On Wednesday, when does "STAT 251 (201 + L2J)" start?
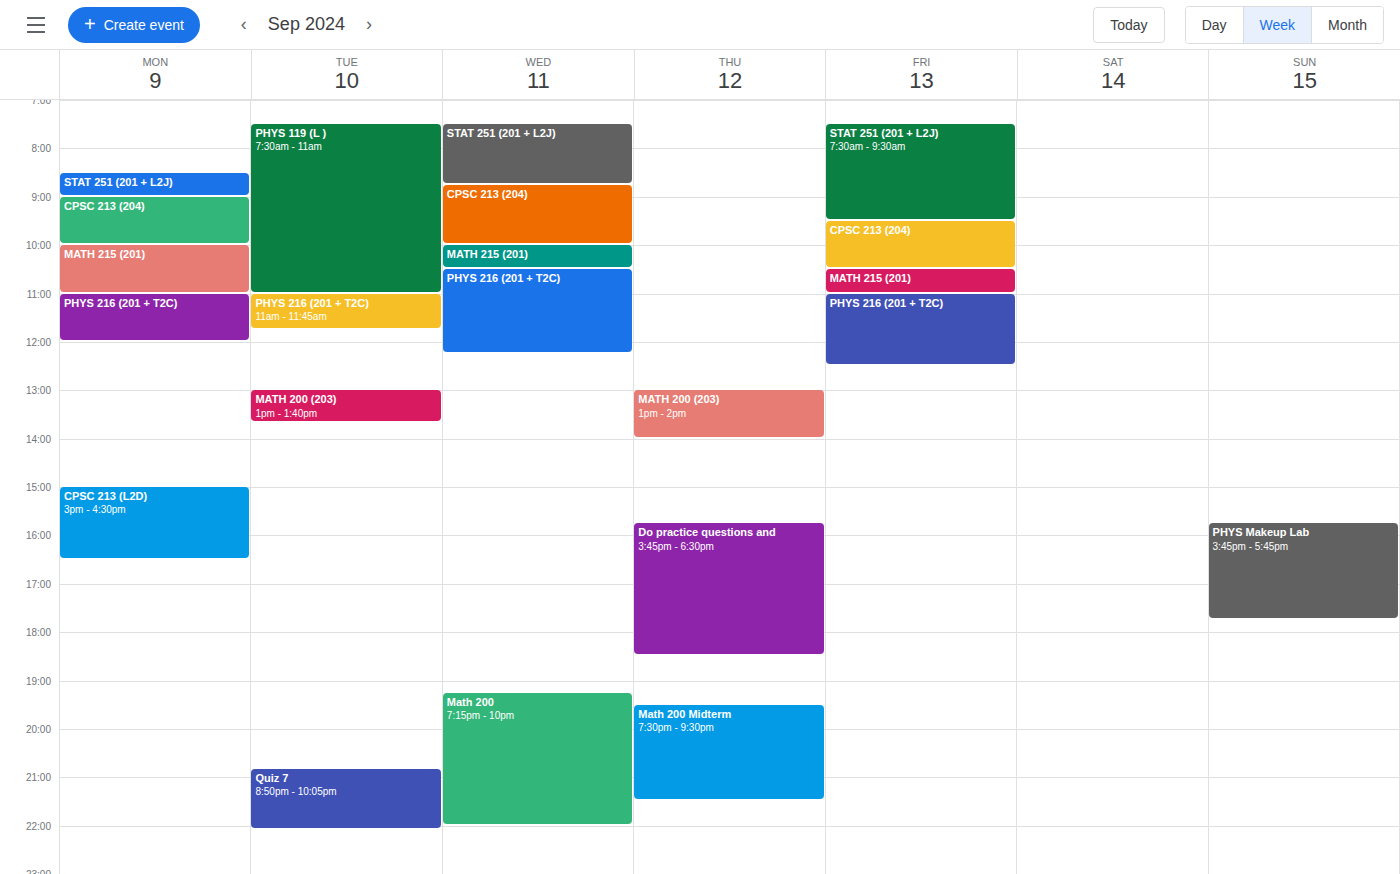
7:30 AM